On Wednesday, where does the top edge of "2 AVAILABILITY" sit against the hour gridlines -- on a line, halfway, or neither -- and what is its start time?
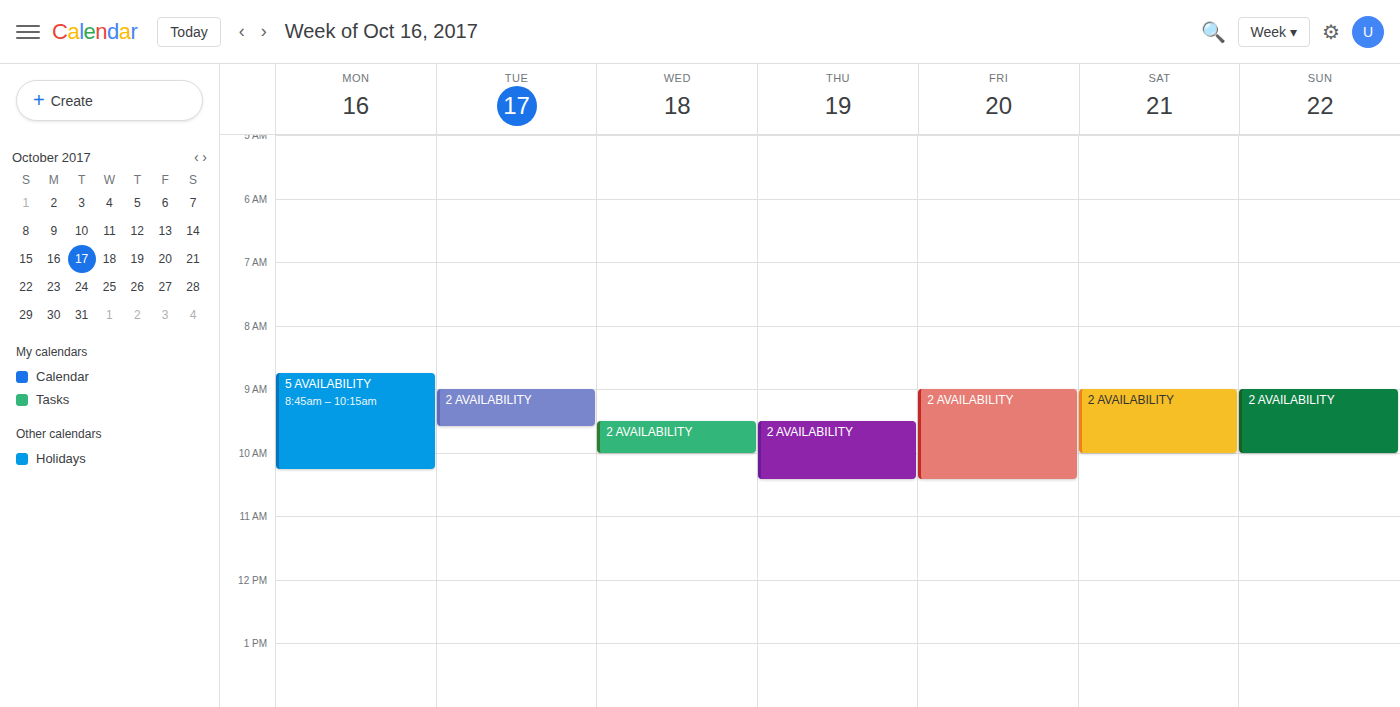
09:30 -- halfway between the 09:00 and 10:00 lines.